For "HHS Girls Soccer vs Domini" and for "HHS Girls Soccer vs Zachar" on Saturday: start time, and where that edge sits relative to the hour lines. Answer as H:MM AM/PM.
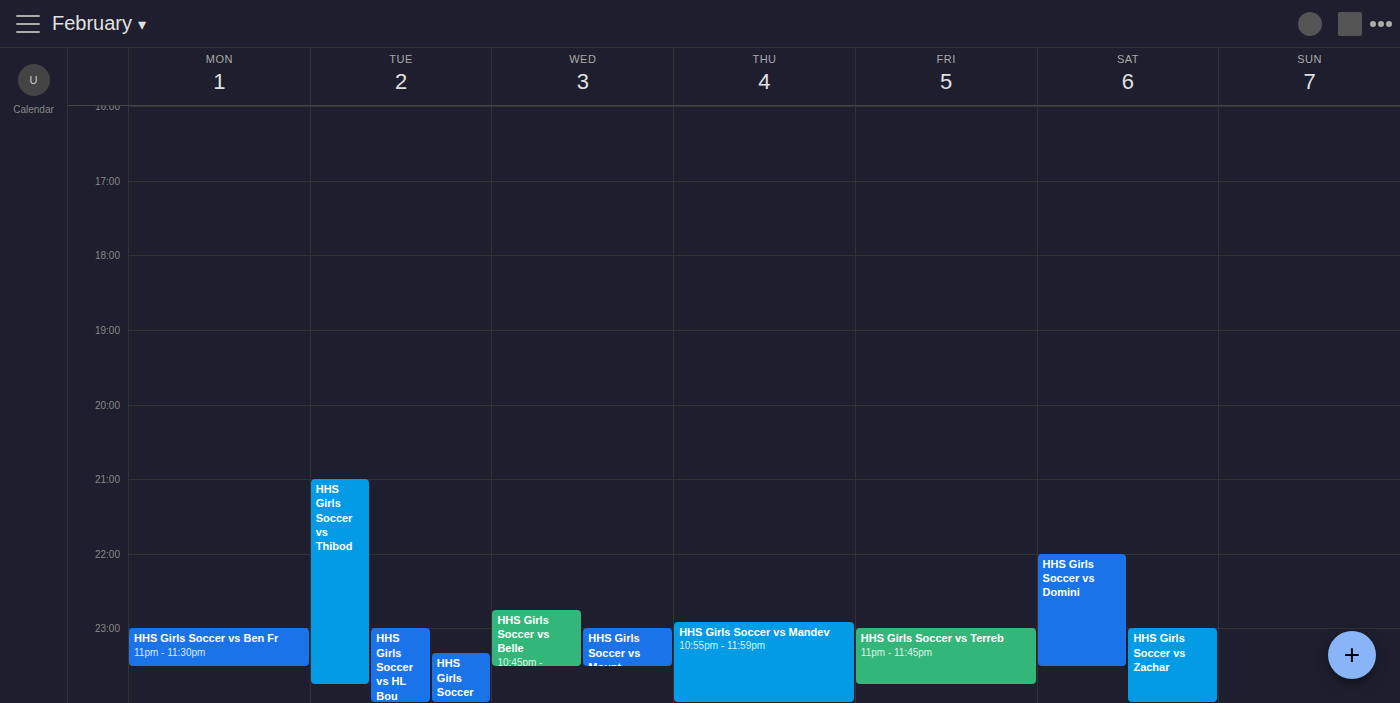
"HHS Girls Soccer vs Domini": 10:00 PM, exactly on the 10 PM line. "HHS Girls Soccer vs Zachar": 11:00 PM, exactly on the 11 PM line.